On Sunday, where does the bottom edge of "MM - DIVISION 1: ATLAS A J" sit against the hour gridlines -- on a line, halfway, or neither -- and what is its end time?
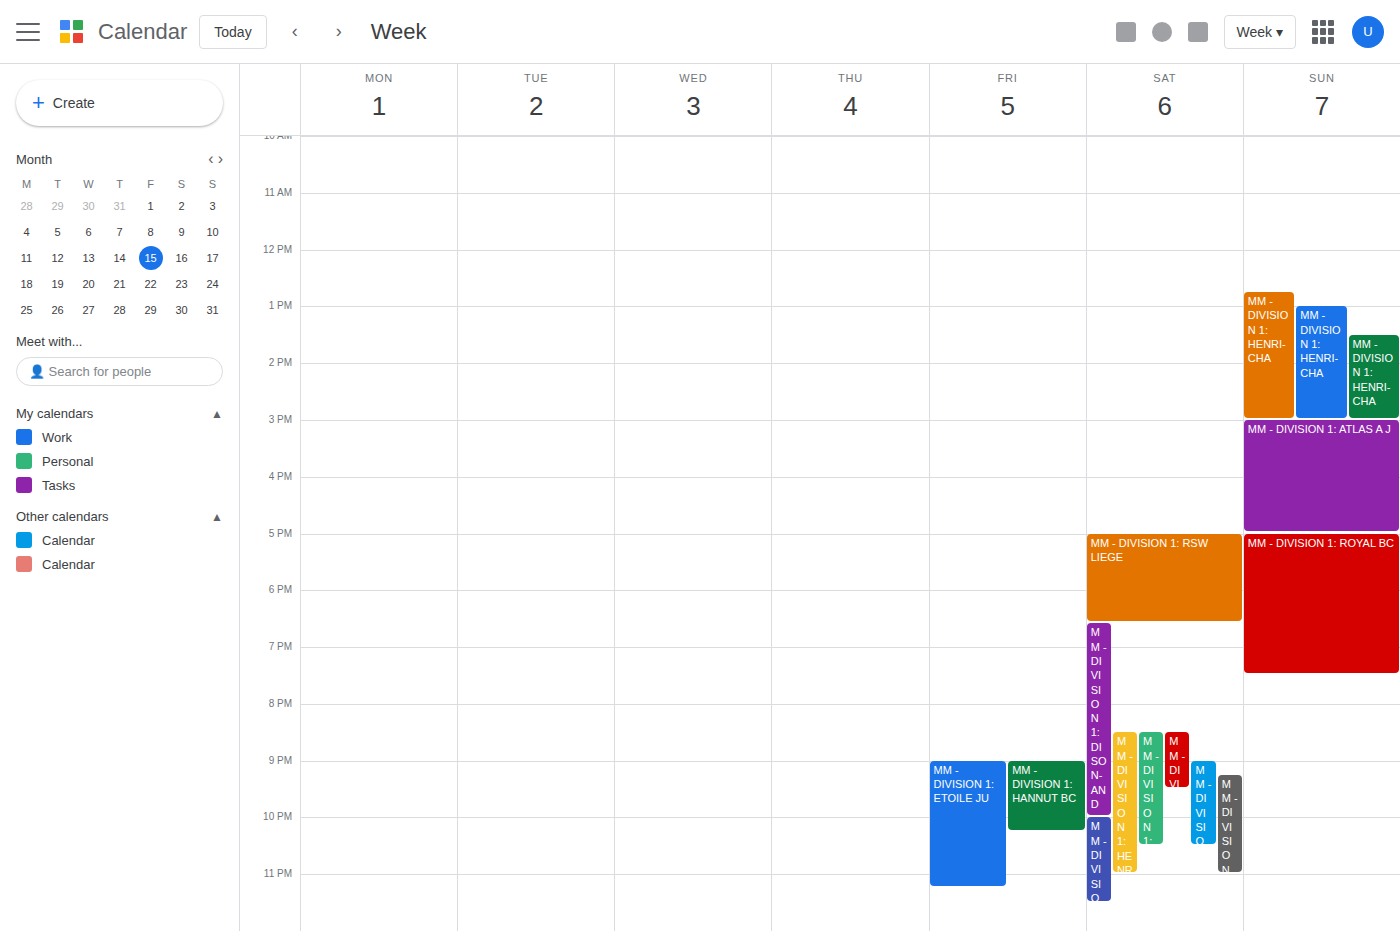
5:00 PM -- exactly on the 5 PM line.